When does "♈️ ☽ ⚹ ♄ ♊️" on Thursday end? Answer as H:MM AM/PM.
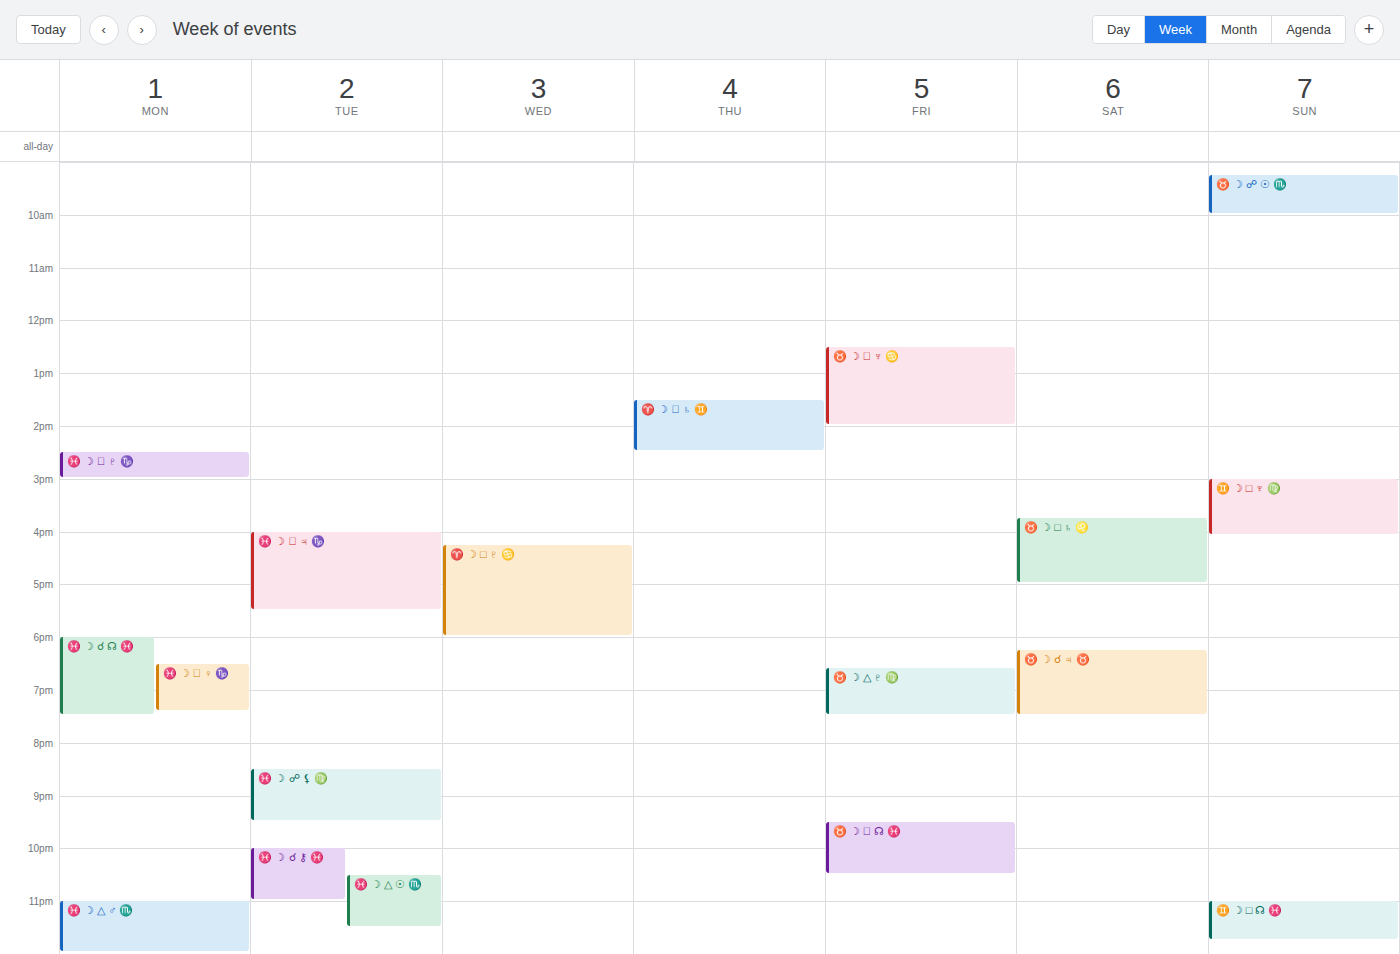
2:30 PM